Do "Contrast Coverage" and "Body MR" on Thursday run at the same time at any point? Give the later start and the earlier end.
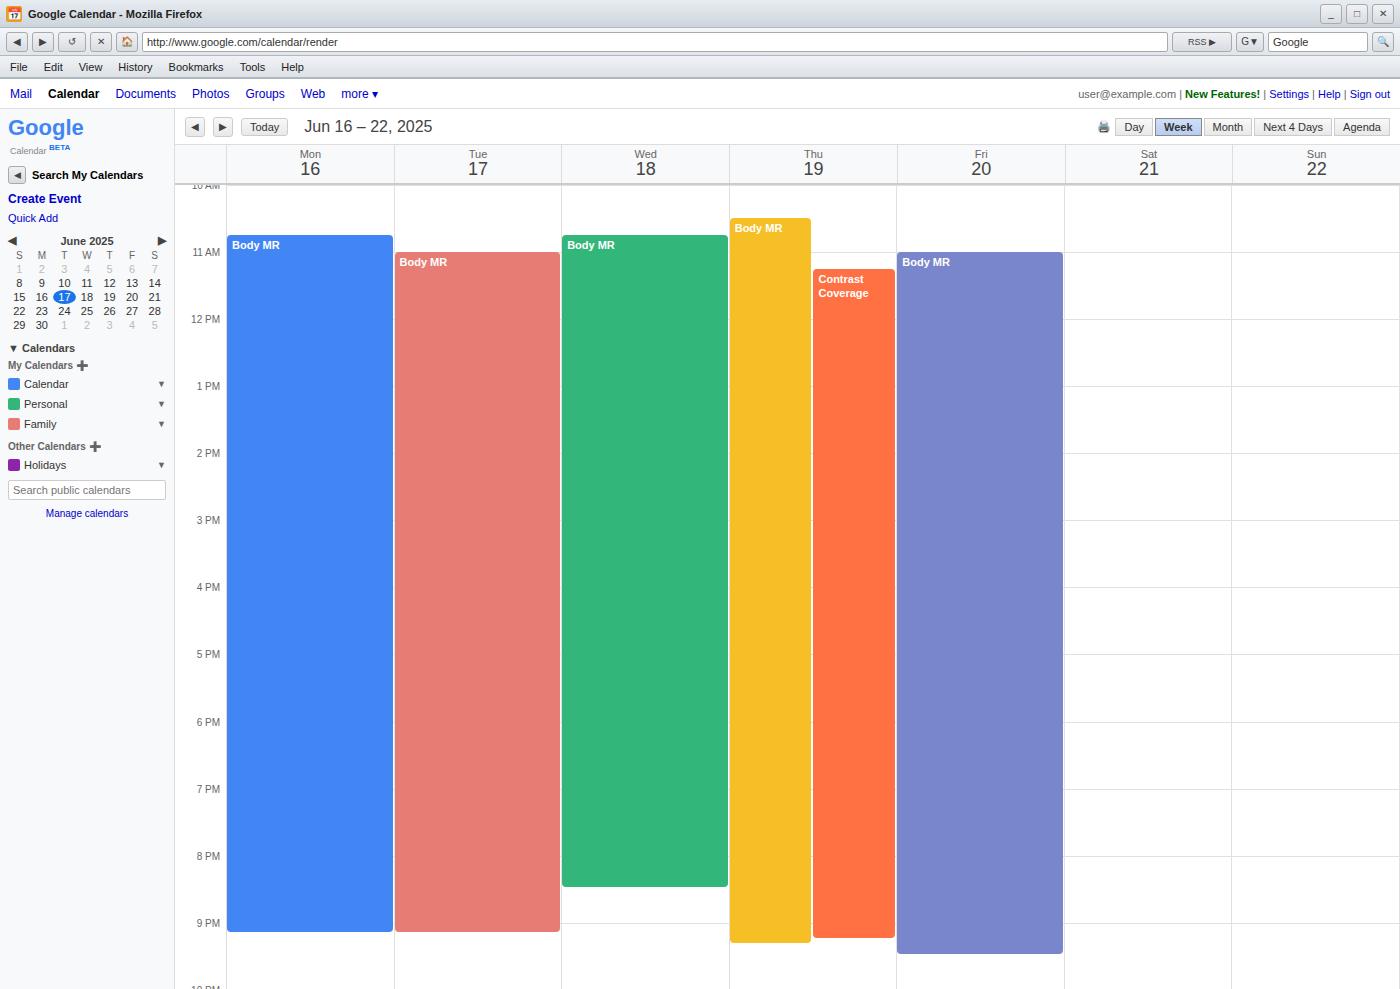
"Contrast Coverage" runs 11:15 AM to 9:15 PM, inside "Body MR" -- they overlap.